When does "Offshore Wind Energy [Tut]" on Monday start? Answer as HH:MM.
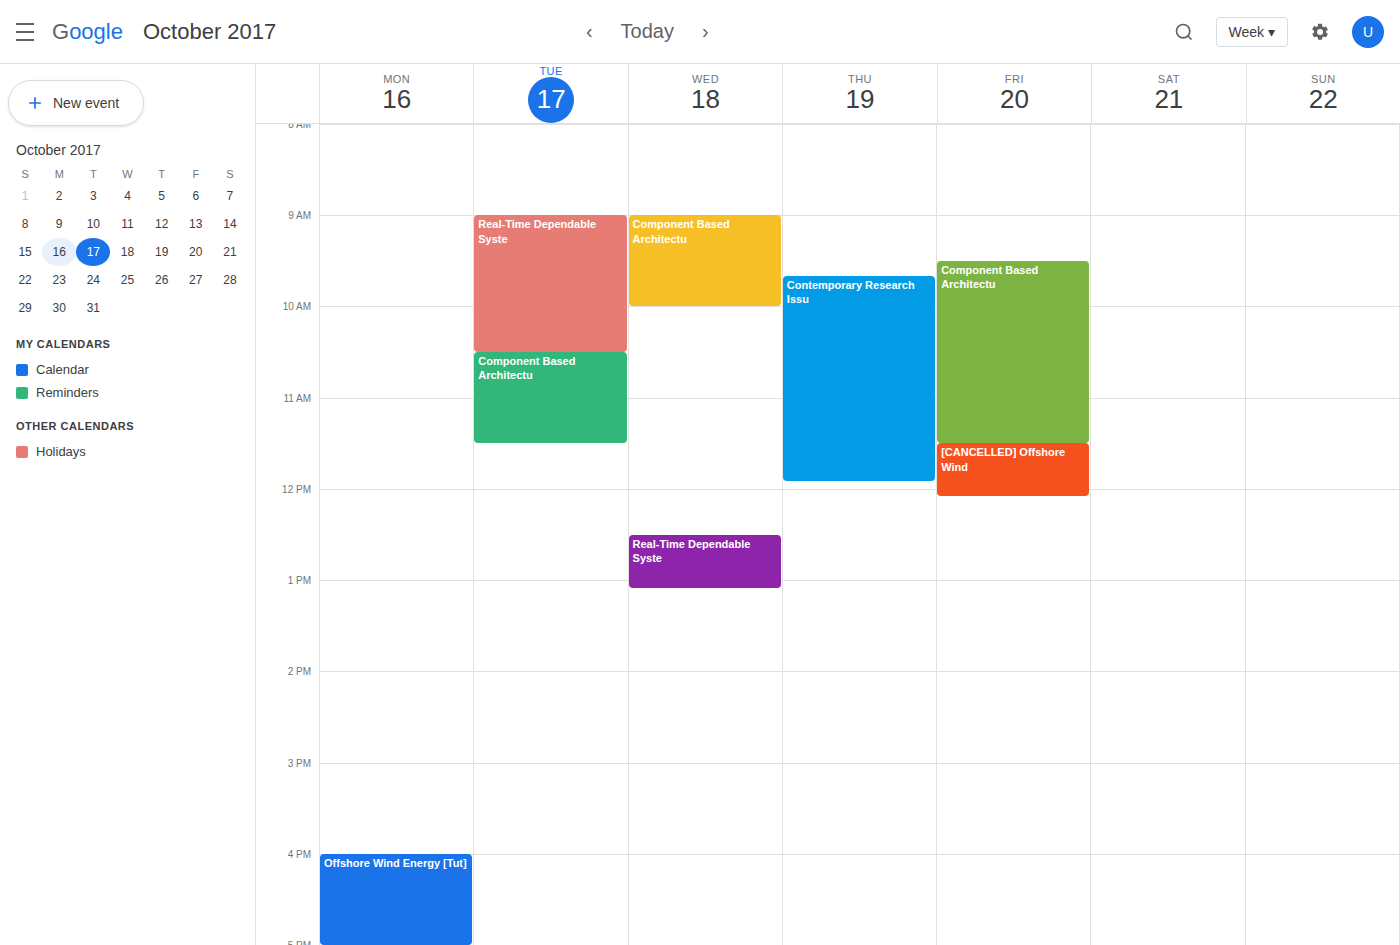
16:00